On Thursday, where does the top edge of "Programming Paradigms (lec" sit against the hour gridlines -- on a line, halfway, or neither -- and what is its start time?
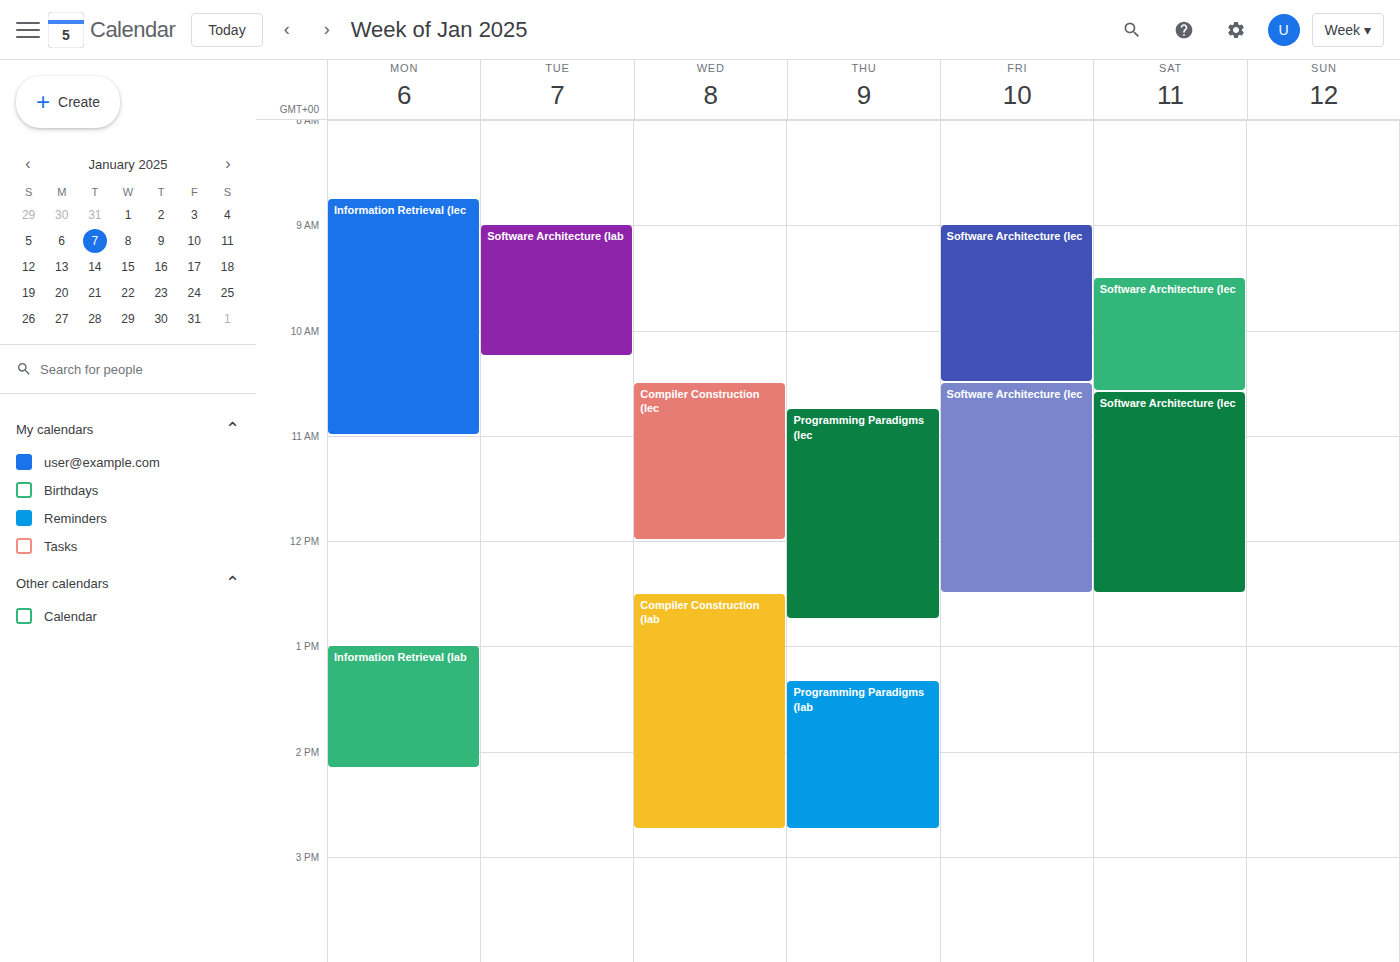
10:45 -- neither: three quarters of the way from the 10:00 line to the 11:00 line.